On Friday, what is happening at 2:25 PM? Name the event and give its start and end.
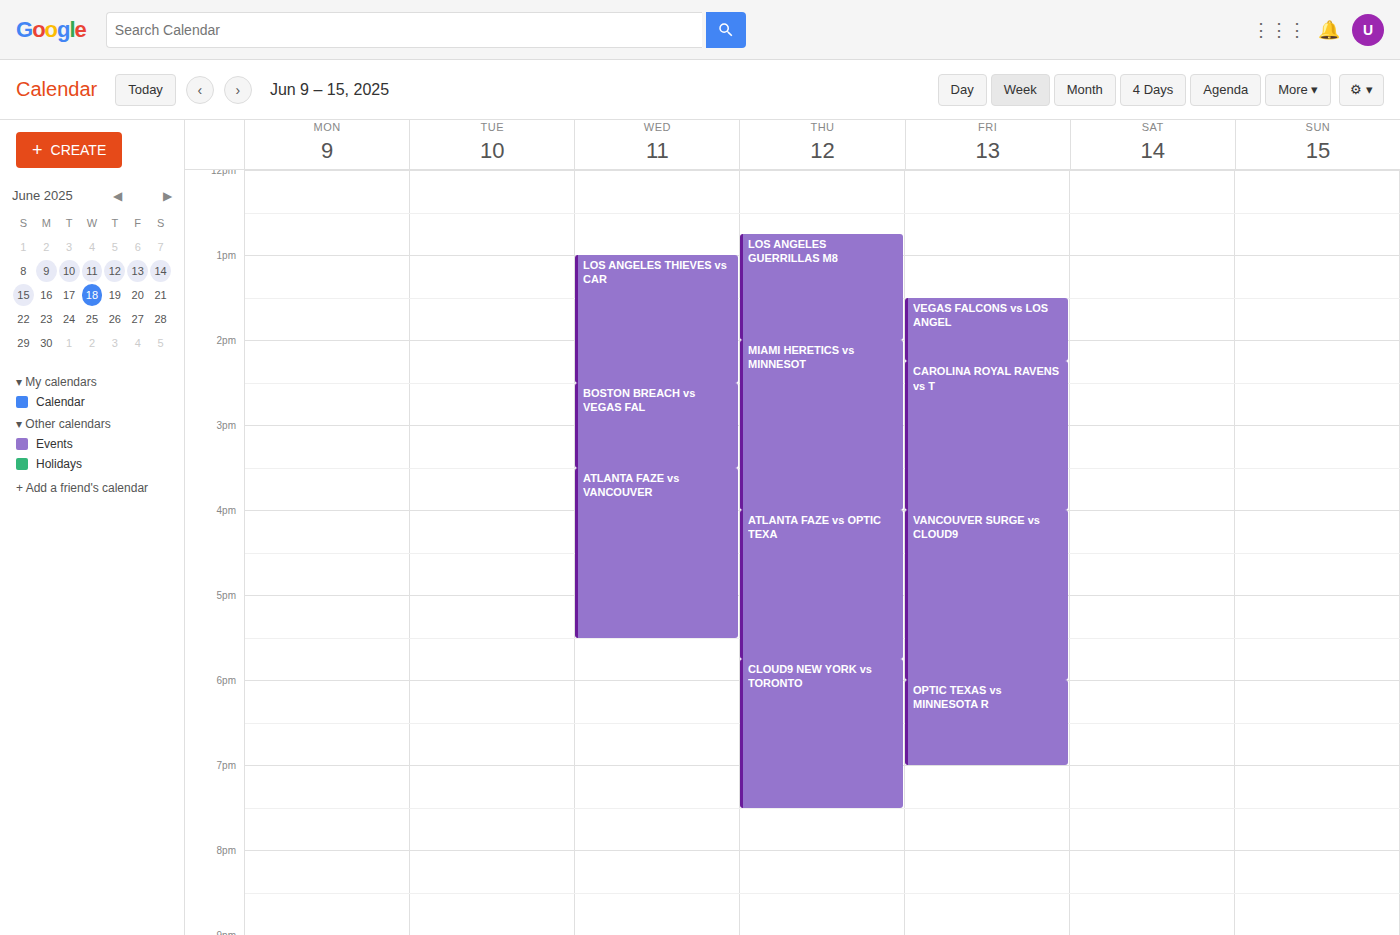
"CAROLINA ROYAL RAVENS vs T", 2:15 PM to 4:00 PM